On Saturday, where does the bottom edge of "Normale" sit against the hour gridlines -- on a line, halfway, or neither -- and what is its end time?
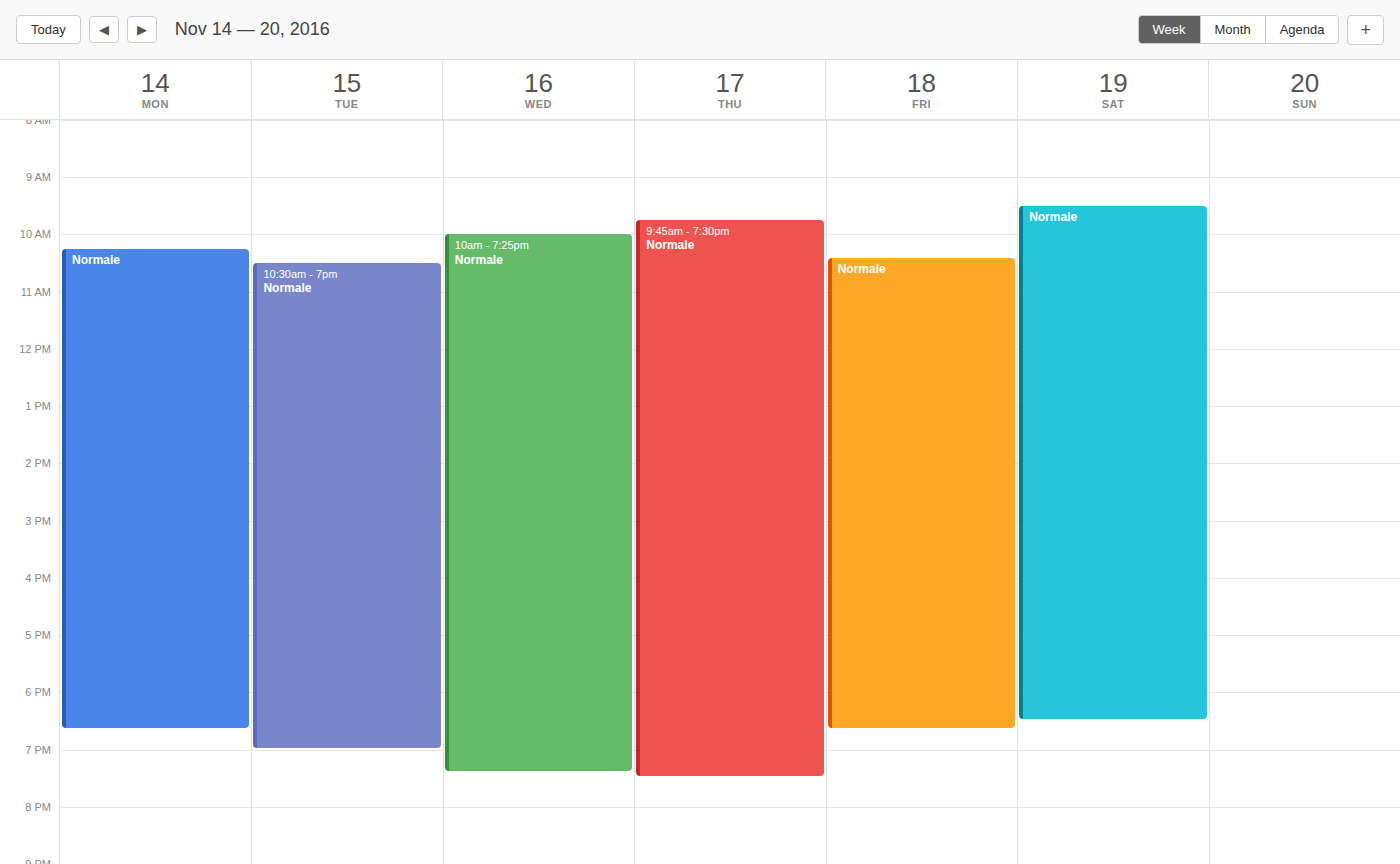
6:30 PM -- halfway between the 6 PM and 7 PM lines.